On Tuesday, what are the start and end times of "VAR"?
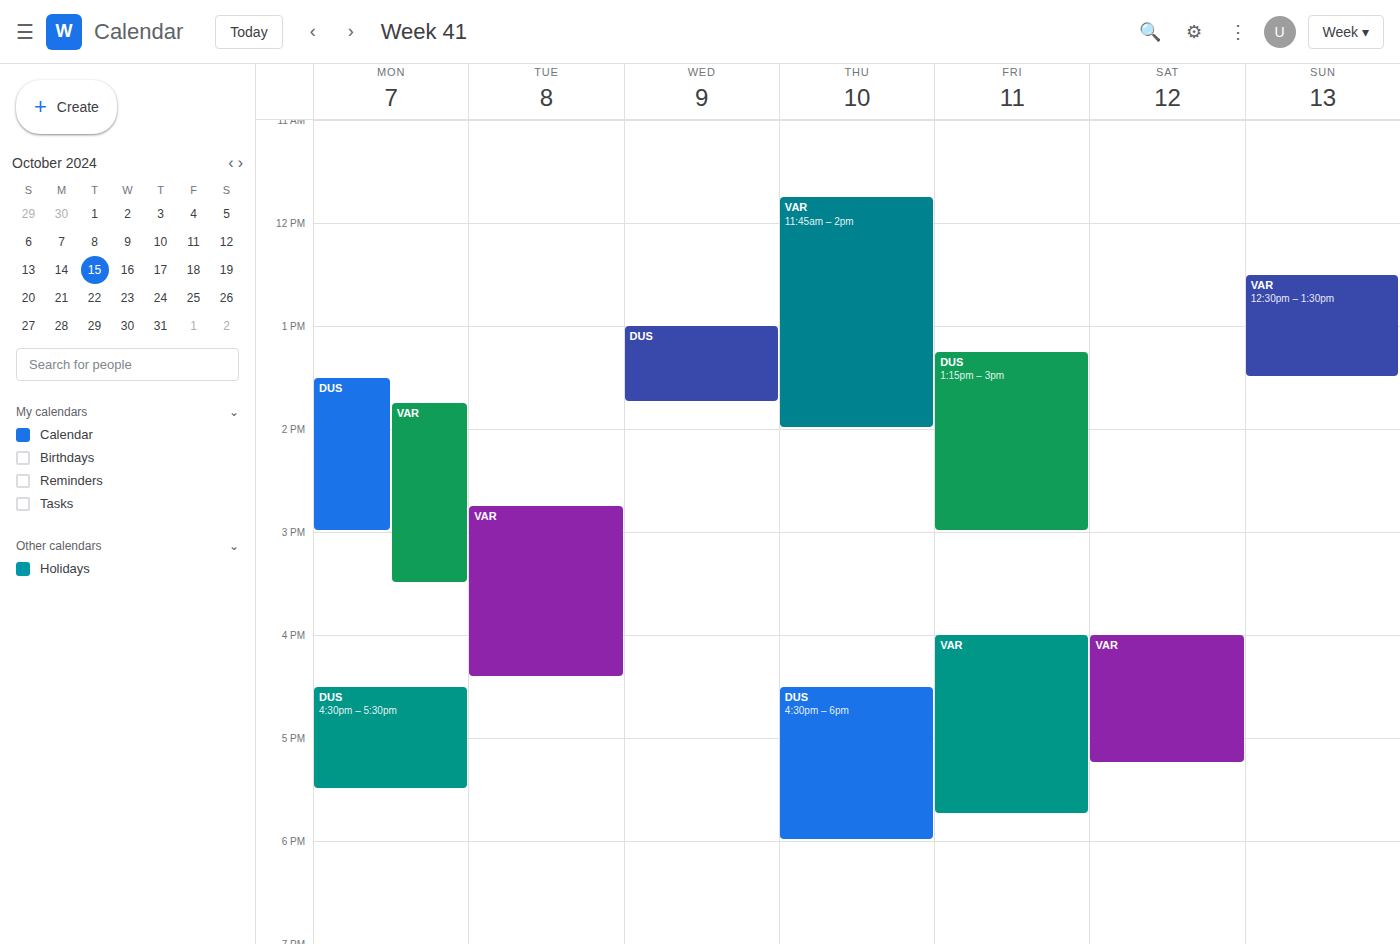
2:45 PM to 4:25 PM